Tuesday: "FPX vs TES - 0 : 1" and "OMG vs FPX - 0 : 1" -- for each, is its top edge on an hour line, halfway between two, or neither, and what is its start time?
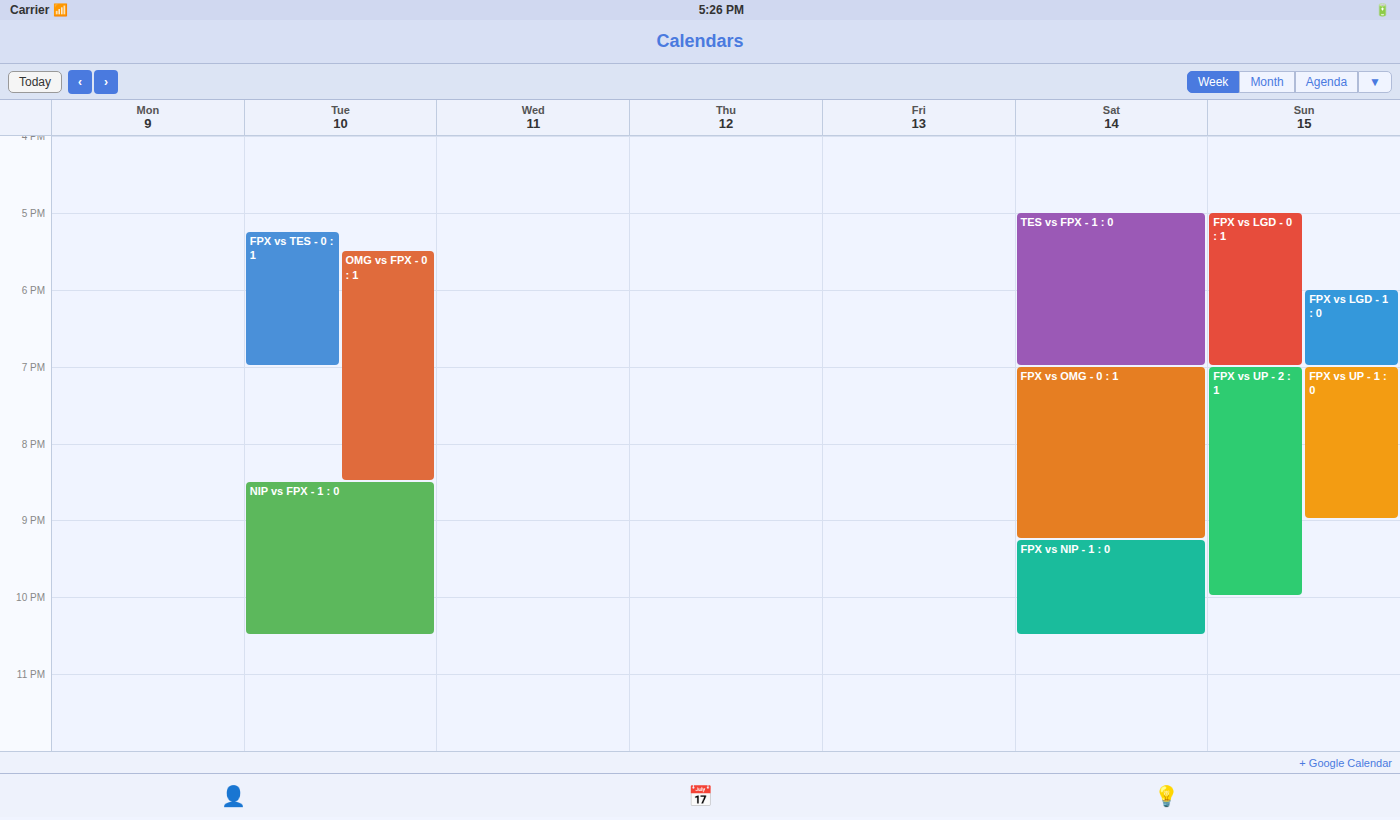
"FPX vs TES - 0 : 1": 5:15 PM, neither: a quarter of the way from the 5 PM line to the 6 PM line. "OMG vs FPX - 0 : 1": 5:30 PM, halfway between the 5 PM and 6 PM lines.